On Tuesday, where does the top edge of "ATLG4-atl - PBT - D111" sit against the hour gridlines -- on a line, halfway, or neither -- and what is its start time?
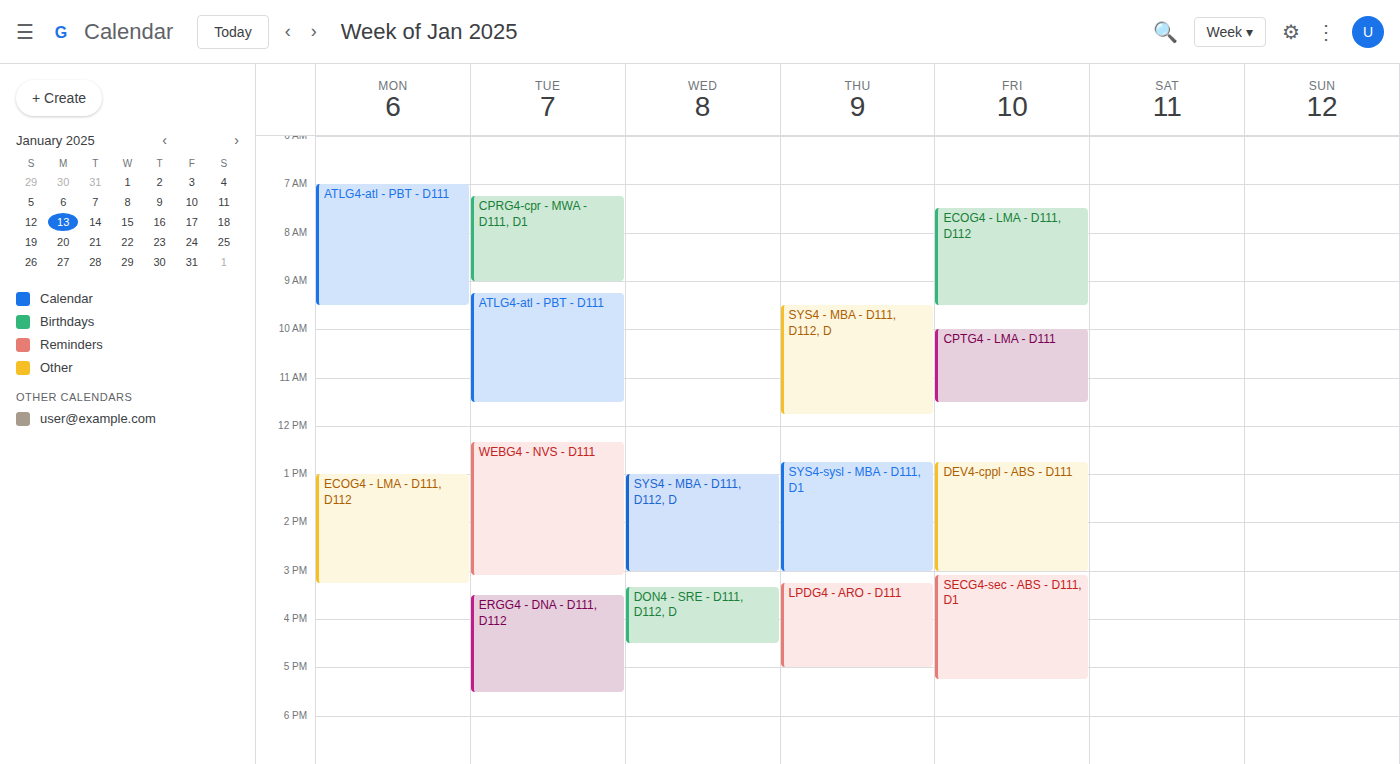
9:15 AM -- neither: a quarter of the way from the 9 AM line to the 10 AM line.